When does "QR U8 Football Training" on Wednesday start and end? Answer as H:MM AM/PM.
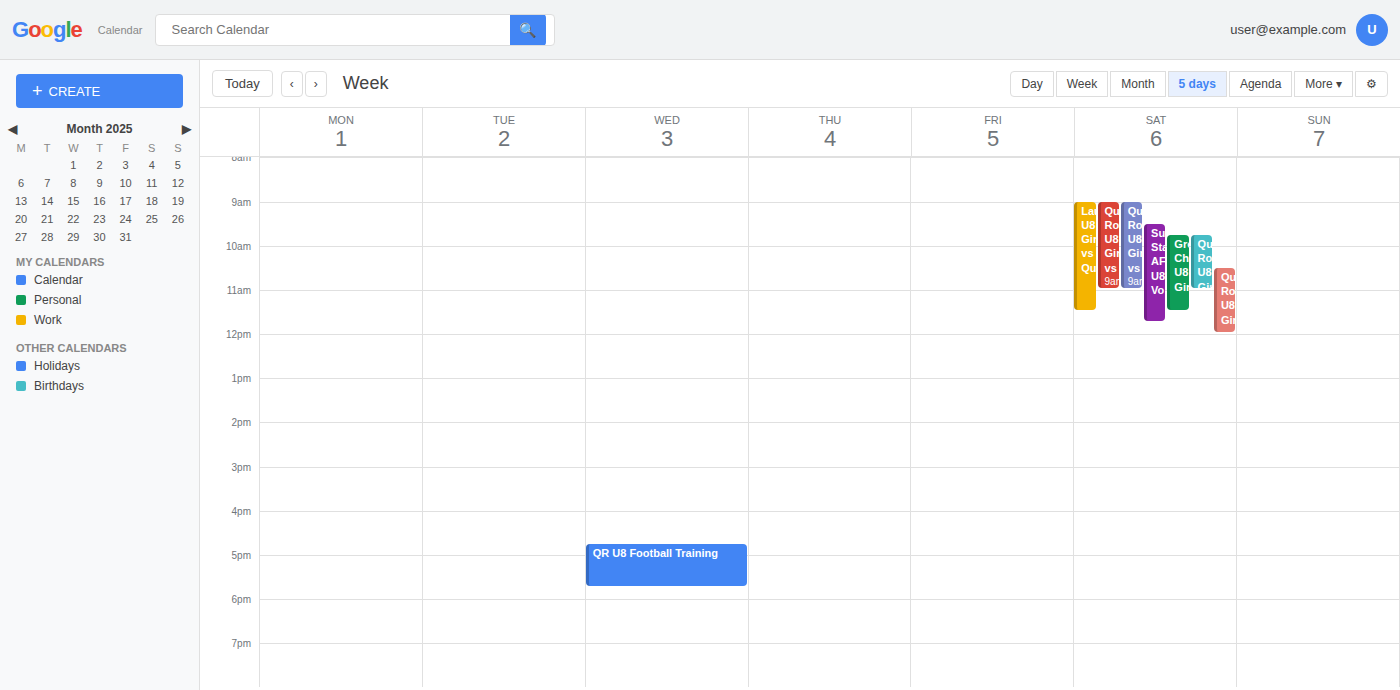
4:45 PM to 5:45 PM